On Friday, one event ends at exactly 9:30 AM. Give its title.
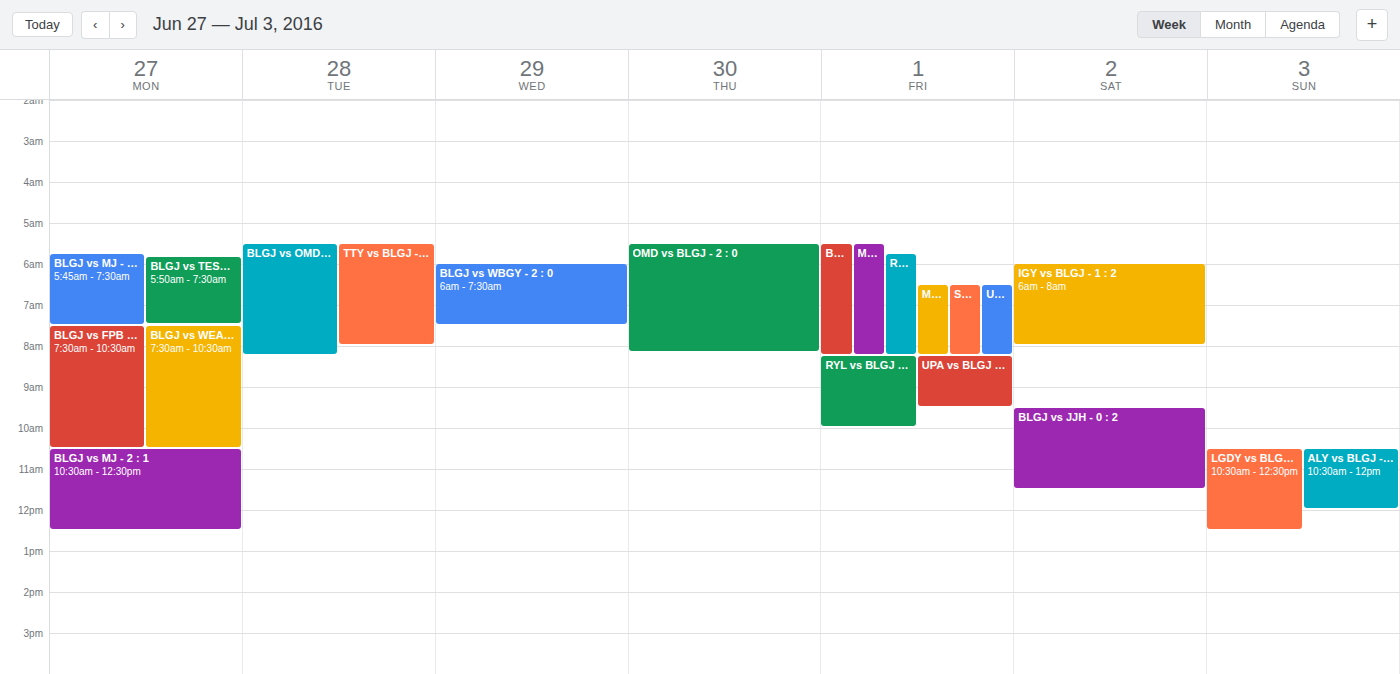
"UPA vs BLGJ - 1 : 2"